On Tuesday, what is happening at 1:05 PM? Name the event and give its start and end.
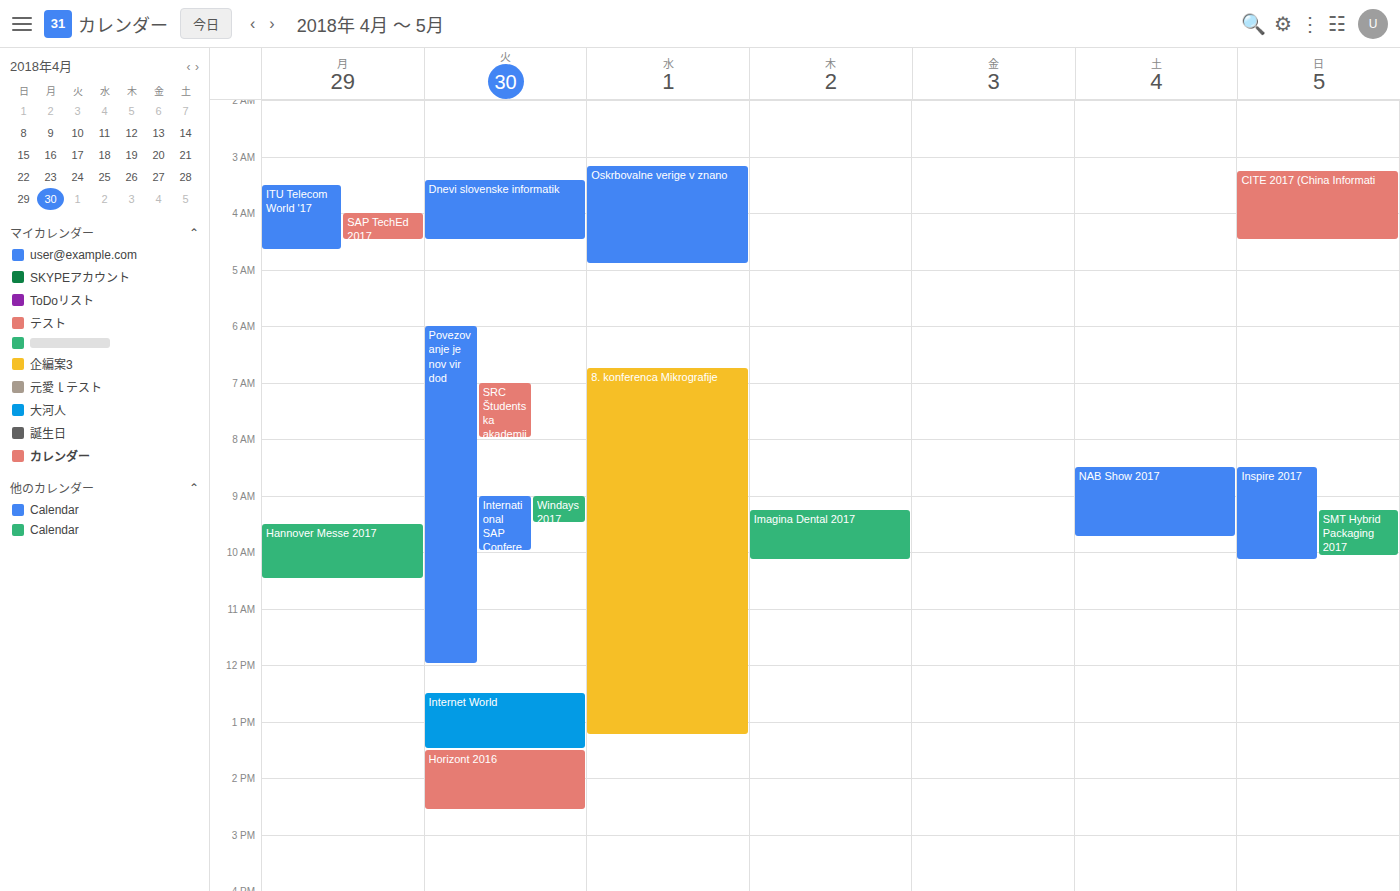
"Internet World", 12:30 PM to 1:30 PM